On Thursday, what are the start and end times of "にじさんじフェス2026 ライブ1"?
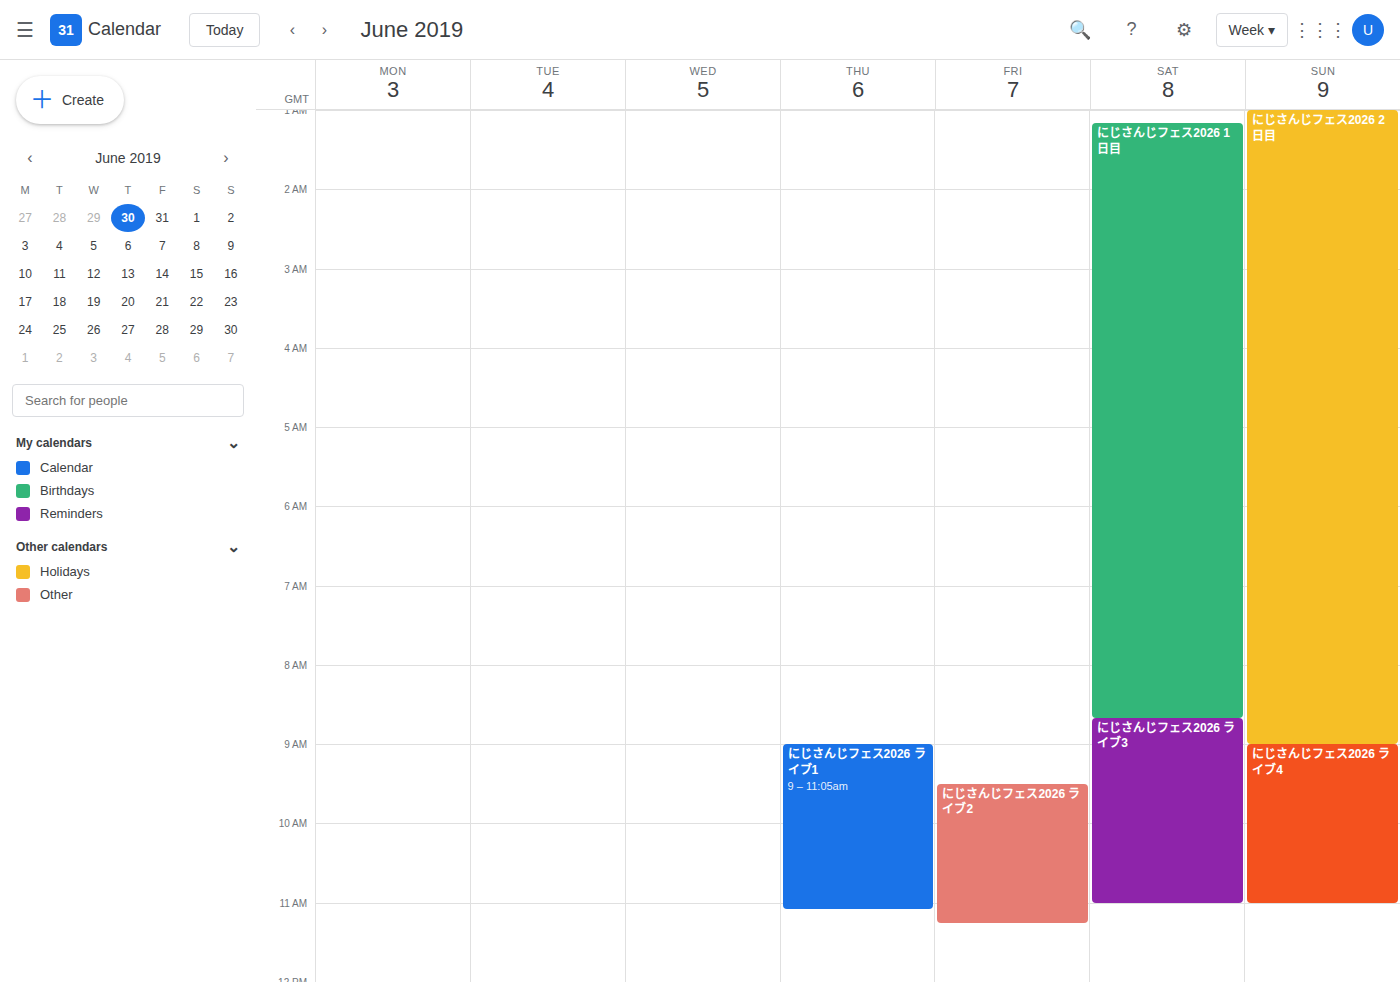
9:00 AM to 11:05 AM